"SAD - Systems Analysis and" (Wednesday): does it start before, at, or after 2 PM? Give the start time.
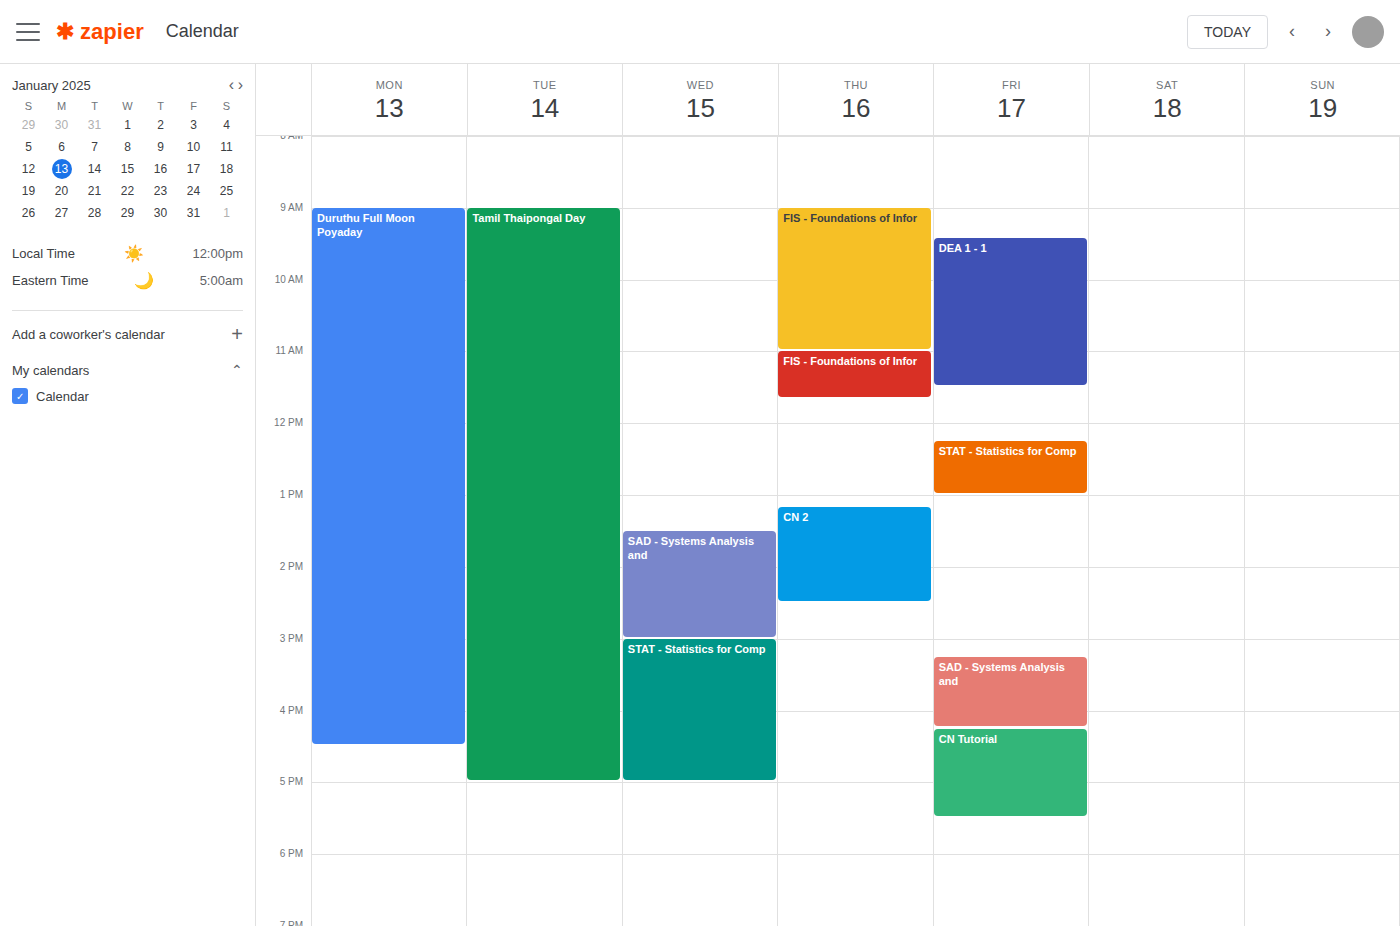
1:30 PM -- before 2 PM, 30 minutes above the 2 PM line.